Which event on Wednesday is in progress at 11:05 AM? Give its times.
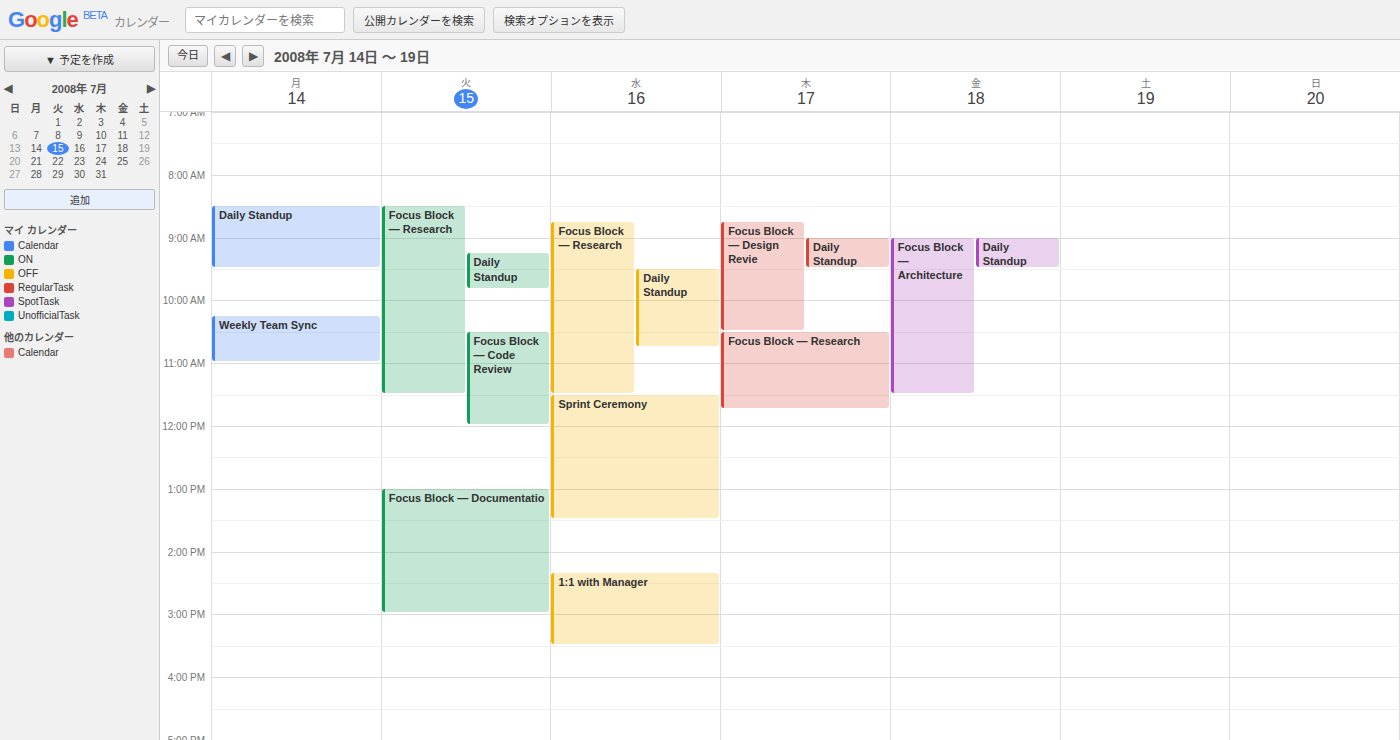
"Focus Block — Research", 8:45 AM to 11:30 AM